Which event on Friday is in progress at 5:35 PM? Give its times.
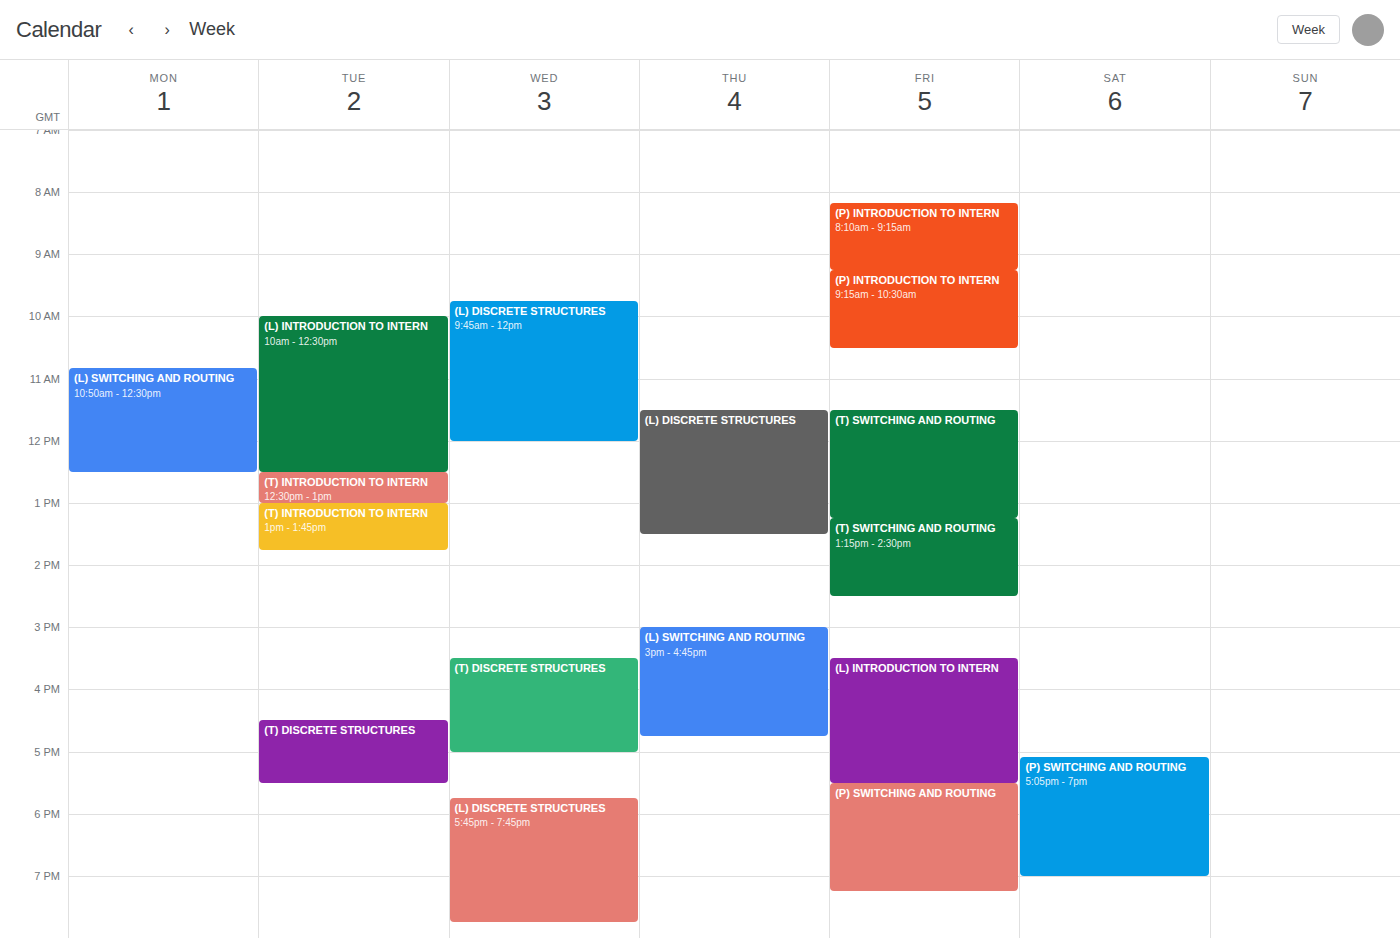
"(P) SWITCHING AND ROUTING", 5:30 PM to 7:15 PM